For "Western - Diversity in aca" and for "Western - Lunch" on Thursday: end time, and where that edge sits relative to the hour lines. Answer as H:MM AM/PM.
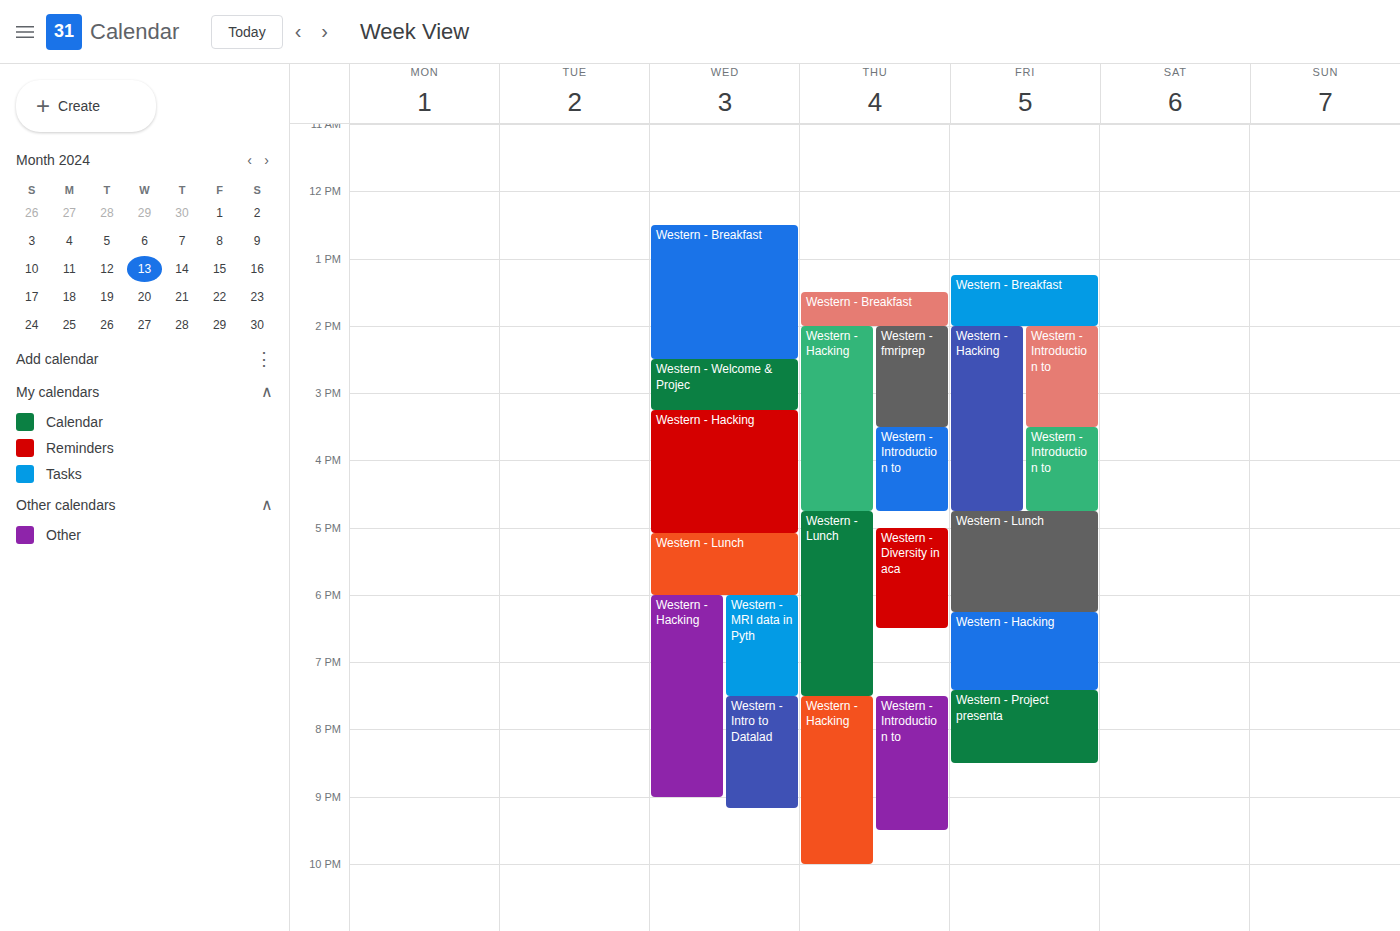
"Western - Diversity in aca": 6:30 PM, halfway between the 6 PM and 7 PM lines. "Western - Lunch": 7:30 PM, halfway between the 7 PM and 8 PM lines.